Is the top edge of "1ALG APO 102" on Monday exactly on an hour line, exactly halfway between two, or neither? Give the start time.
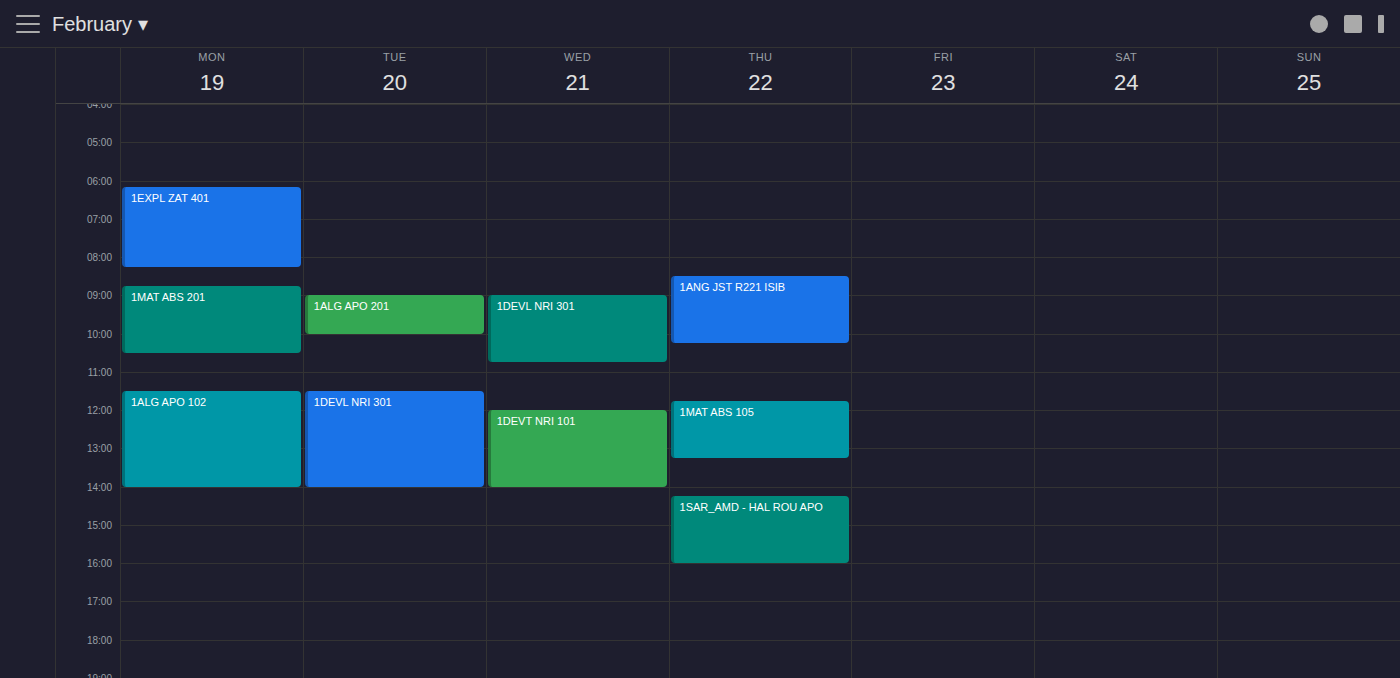
11:30 AM -- halfway between the 11 AM and 12 PM lines.